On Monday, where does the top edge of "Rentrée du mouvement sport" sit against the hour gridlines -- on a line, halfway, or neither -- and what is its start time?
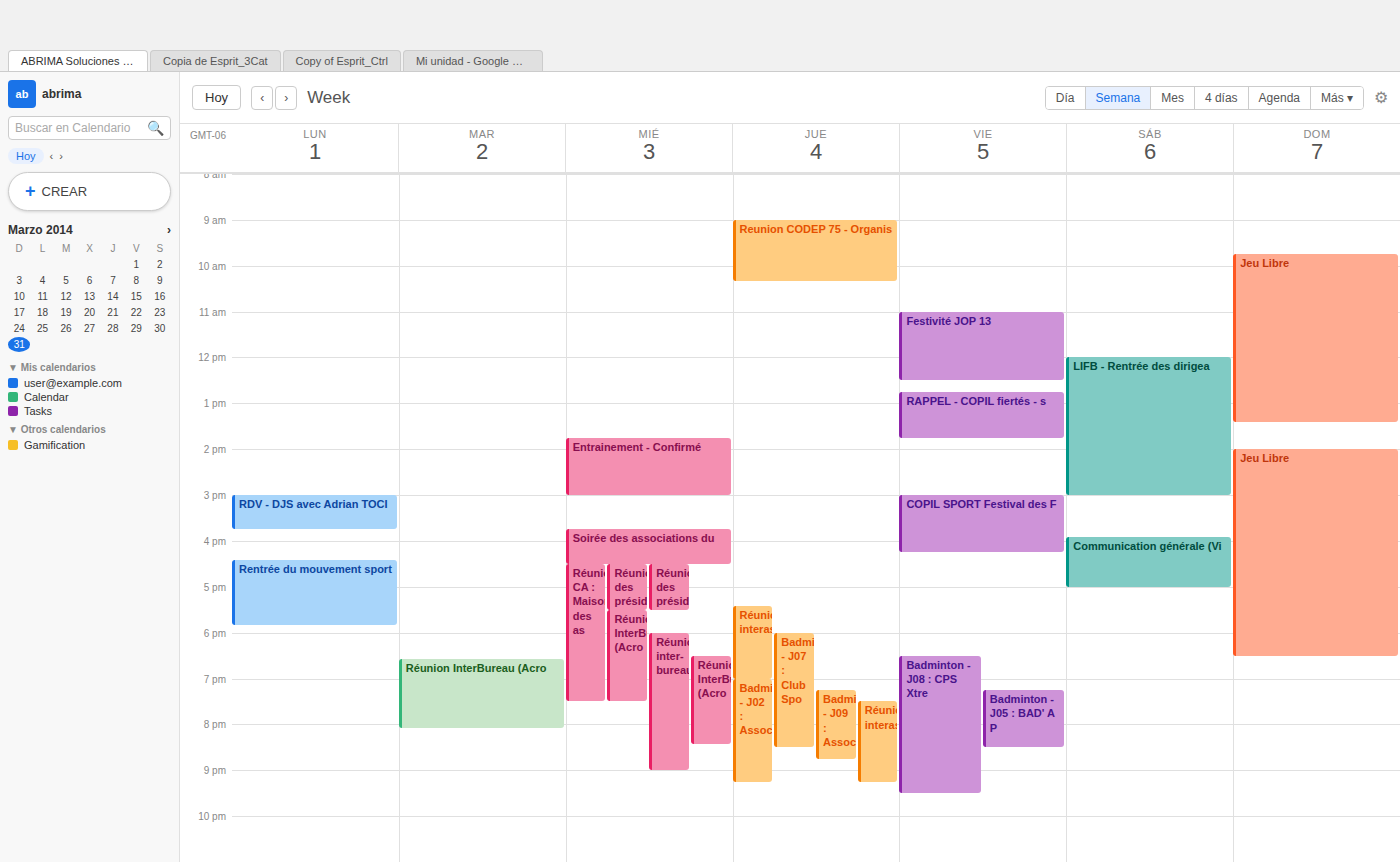
16:25 -- neither: 25 minutes below the 16:00 line and 35 minutes above the 17:00 line.